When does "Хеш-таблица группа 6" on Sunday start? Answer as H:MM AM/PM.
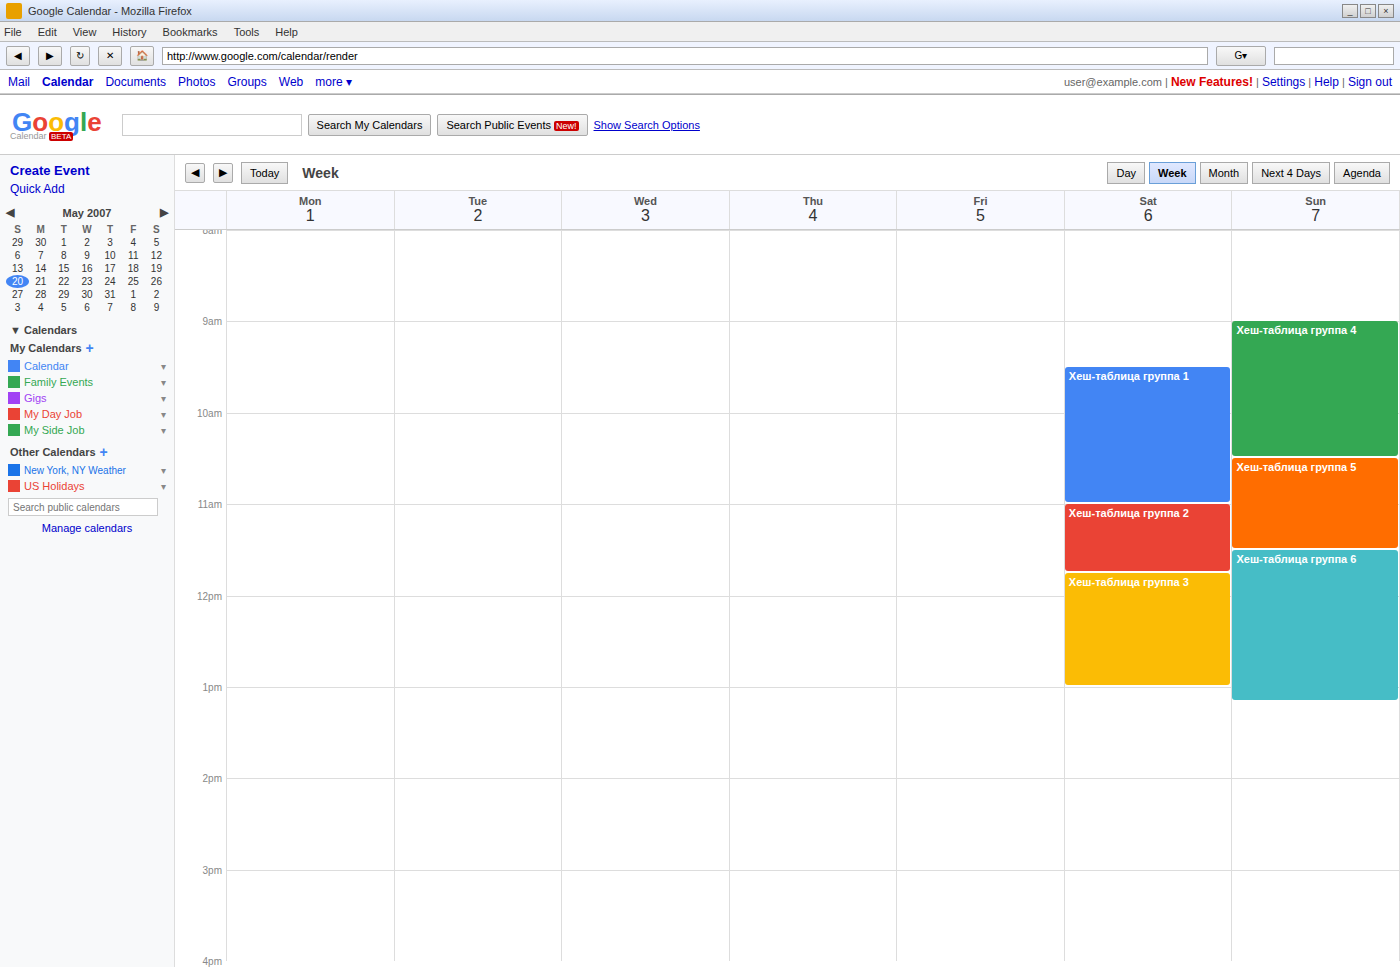
11:30 AM